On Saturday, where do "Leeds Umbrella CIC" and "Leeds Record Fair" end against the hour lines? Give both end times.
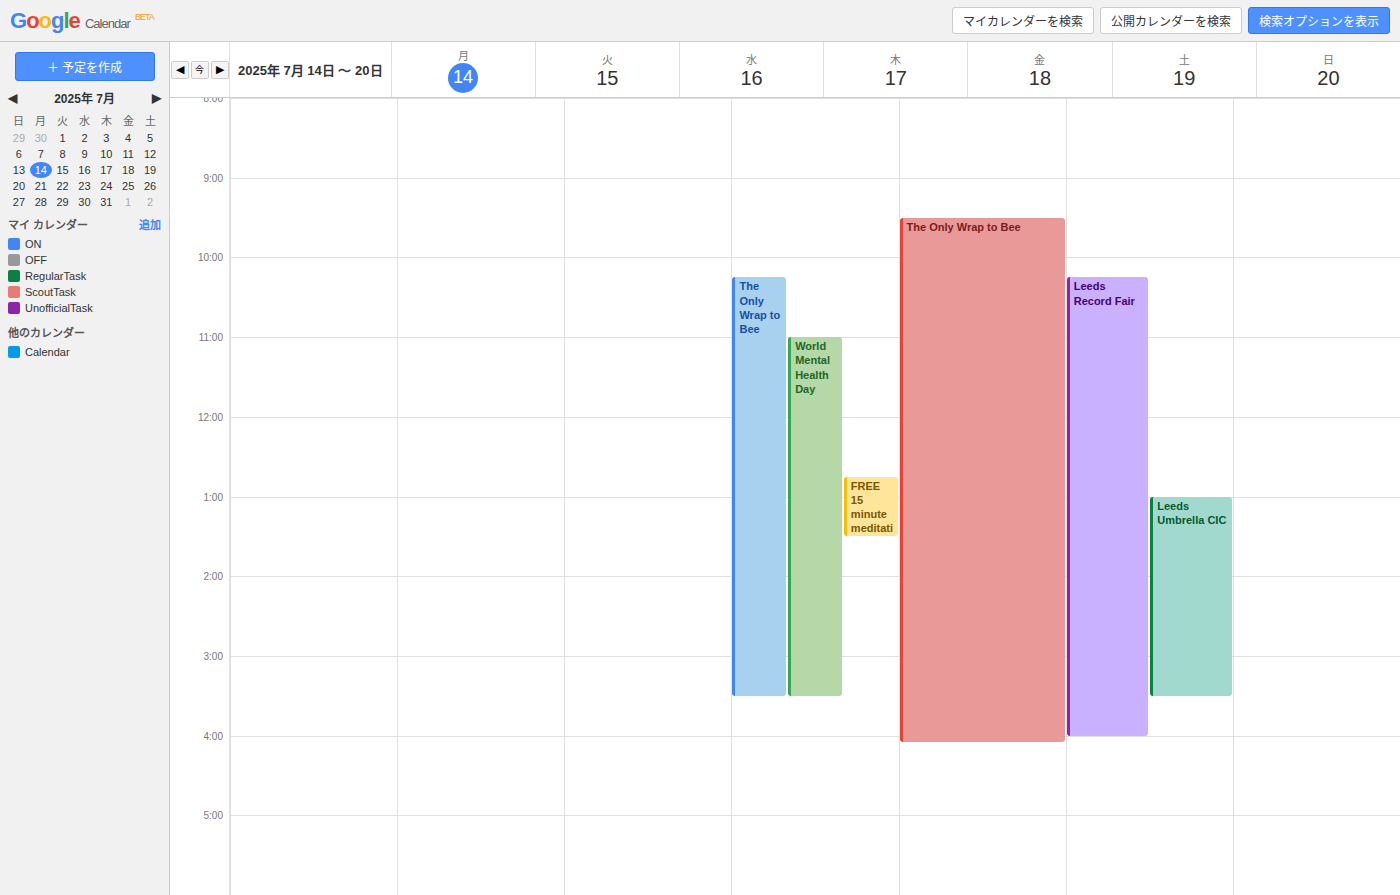
"Leeds Umbrella CIC": 15:30, halfway between the 15:00 and 16:00 lines. "Leeds Record Fair": 16:00, exactly on the 16:00 line.